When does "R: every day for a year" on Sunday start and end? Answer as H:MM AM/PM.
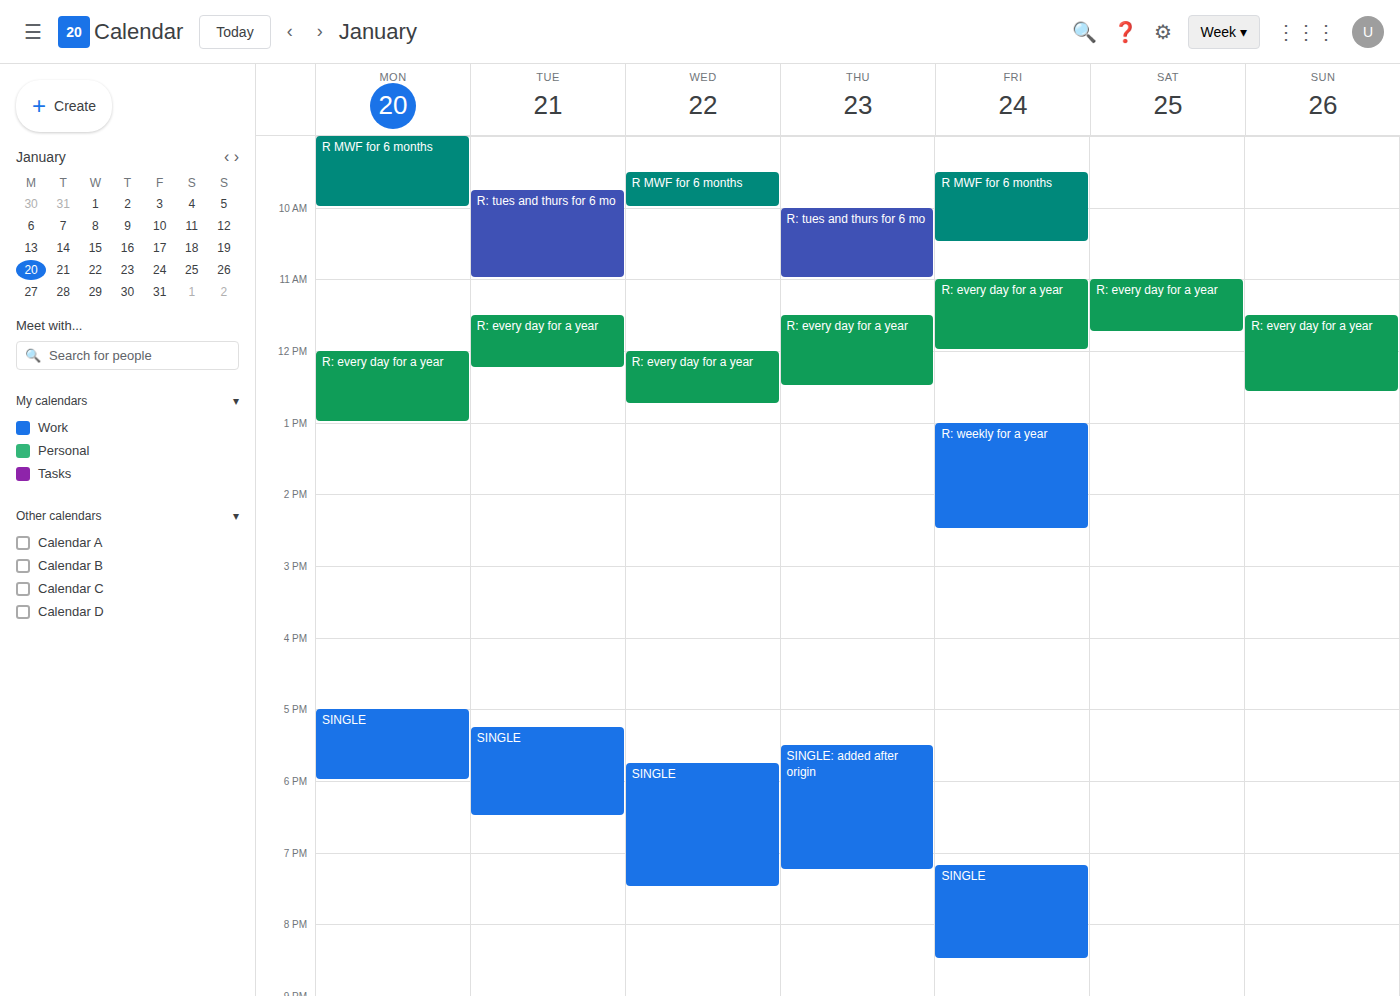
11:30 AM to 12:35 PM